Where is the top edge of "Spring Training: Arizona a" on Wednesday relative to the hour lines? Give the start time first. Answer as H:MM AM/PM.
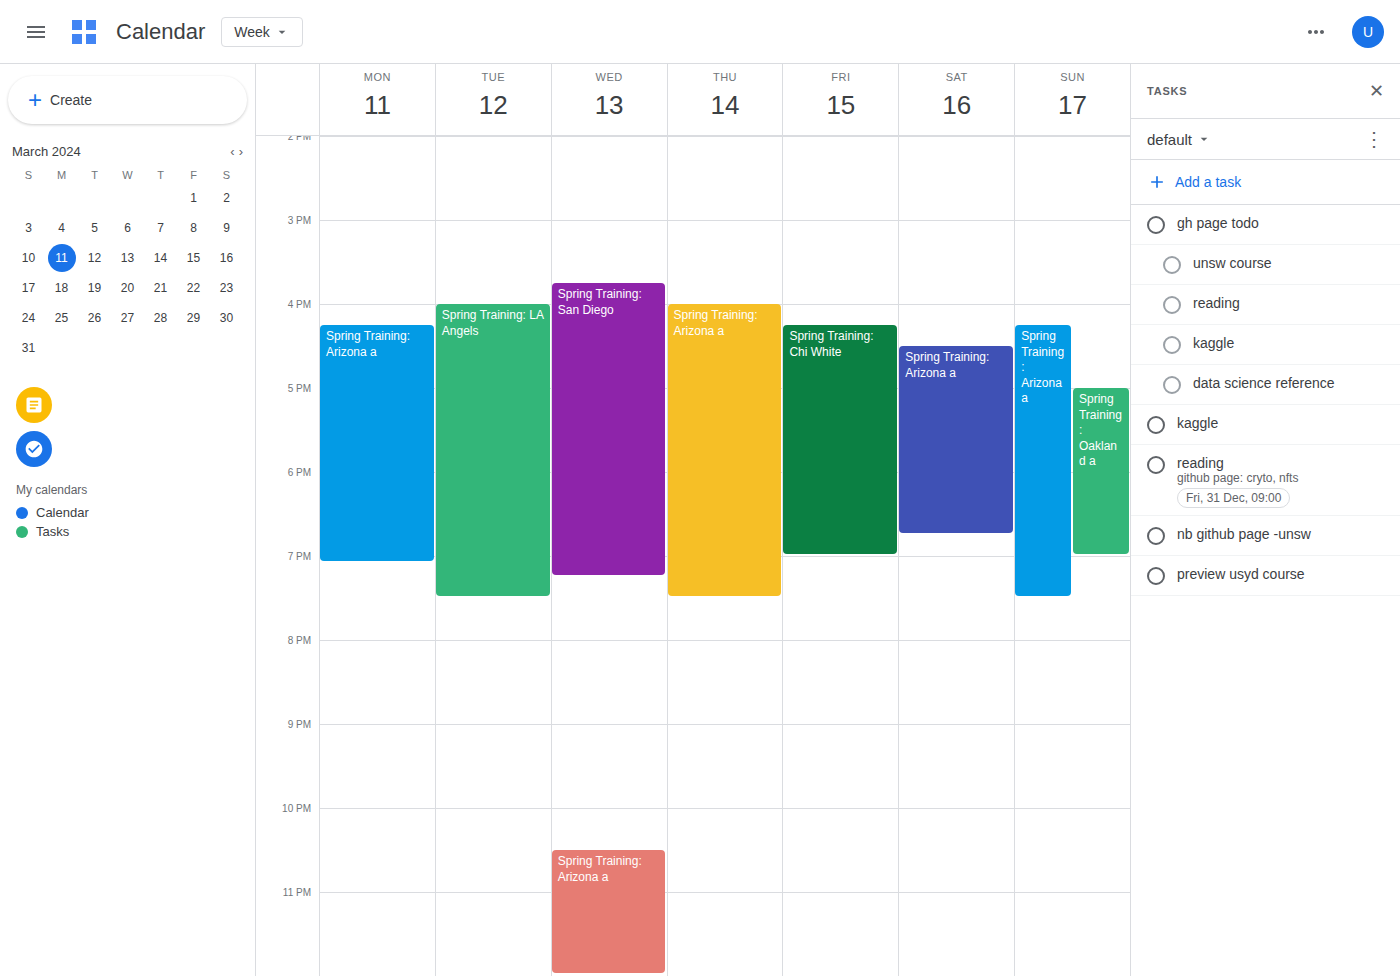
10:30 PM -- halfway between the 10 PM and 11 PM lines.